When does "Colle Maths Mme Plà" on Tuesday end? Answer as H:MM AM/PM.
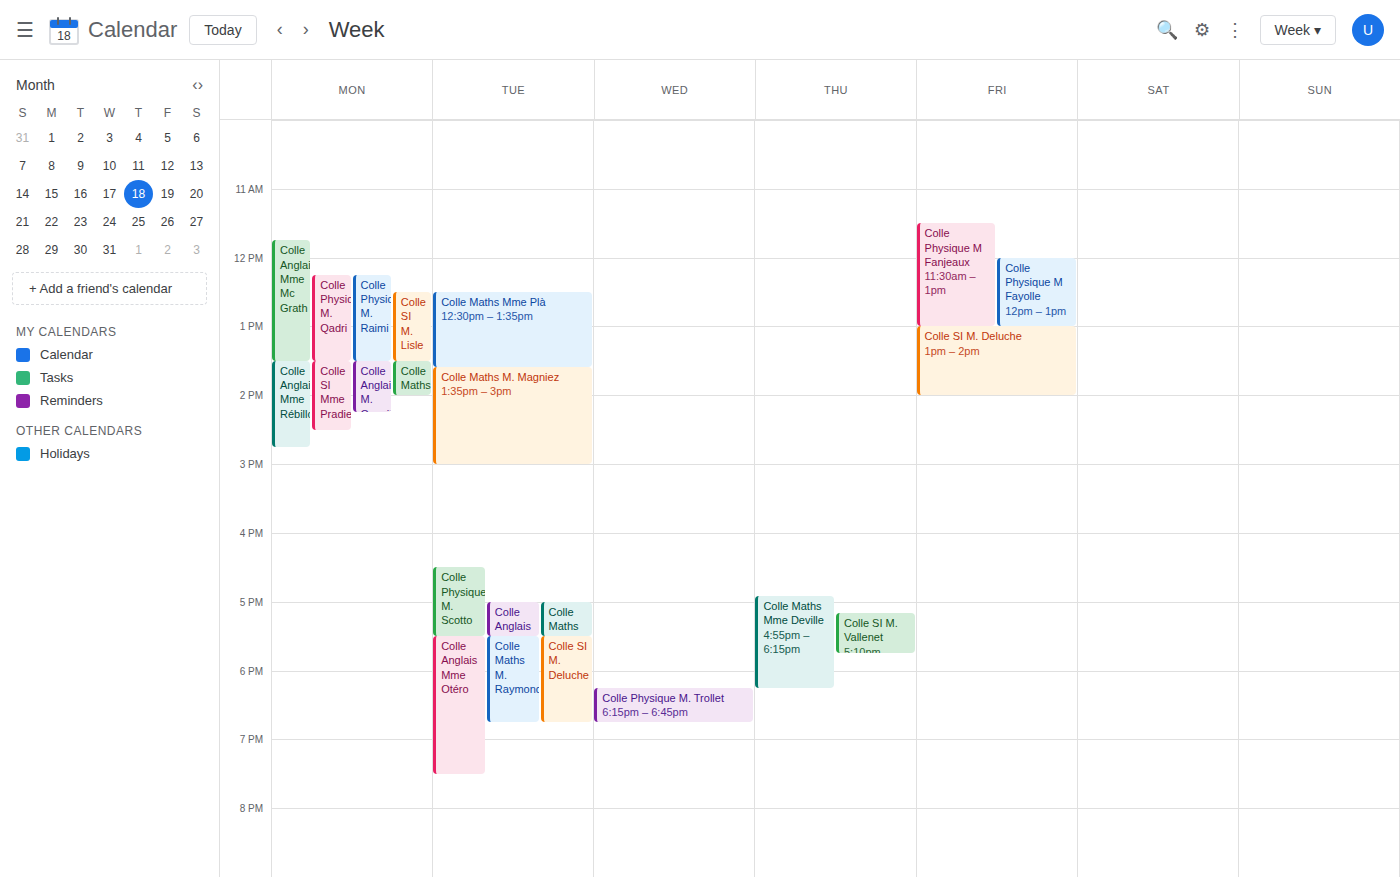
1:35 PM